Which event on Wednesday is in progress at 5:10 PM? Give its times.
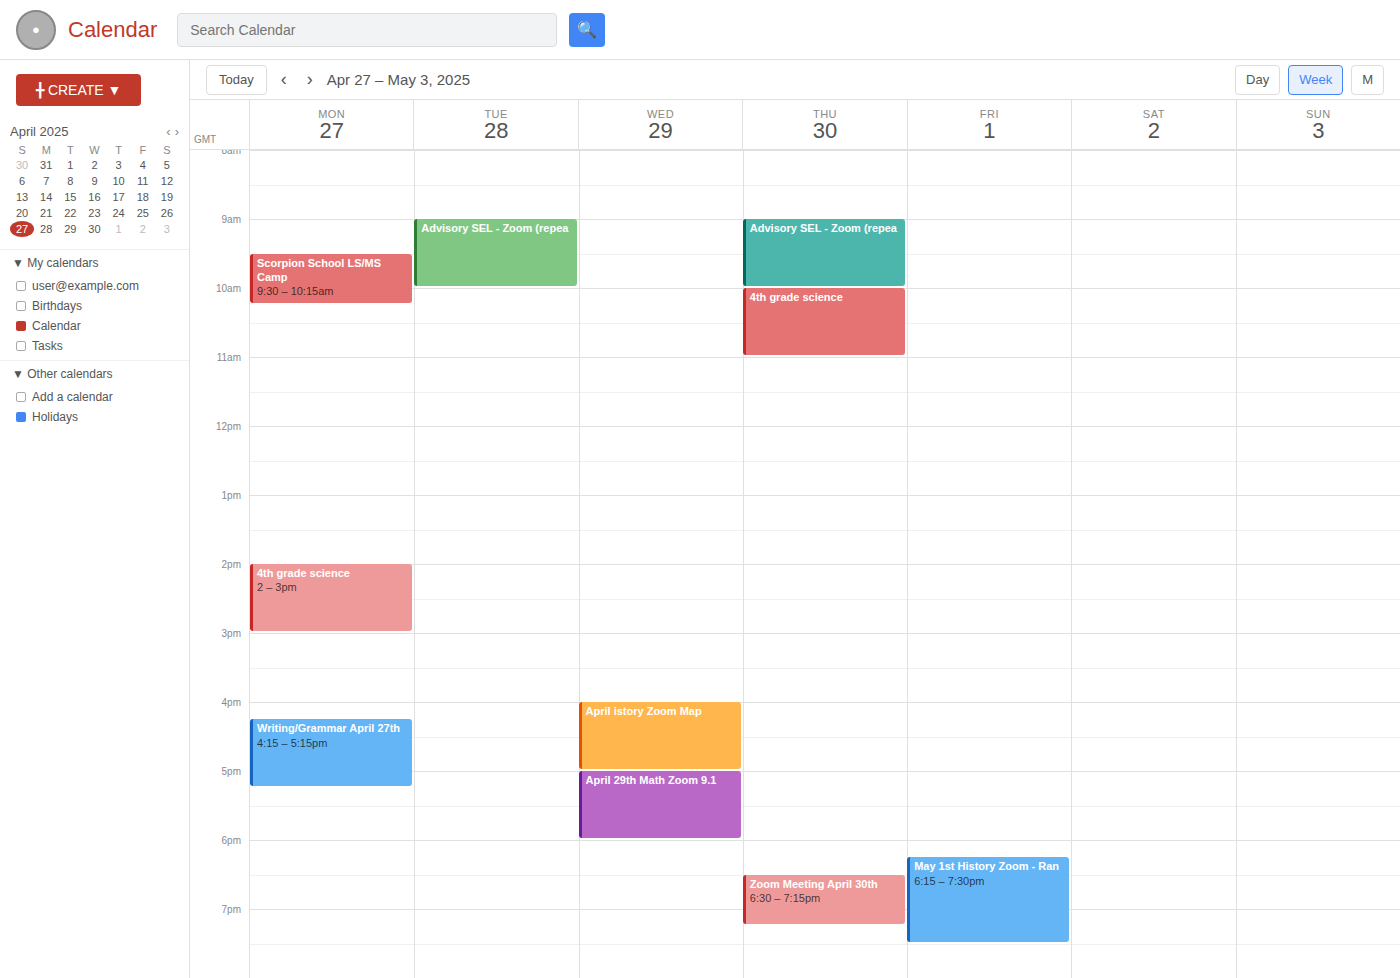
"April 29th Math Zoom 9.1", 5:00 PM to 6:00 PM